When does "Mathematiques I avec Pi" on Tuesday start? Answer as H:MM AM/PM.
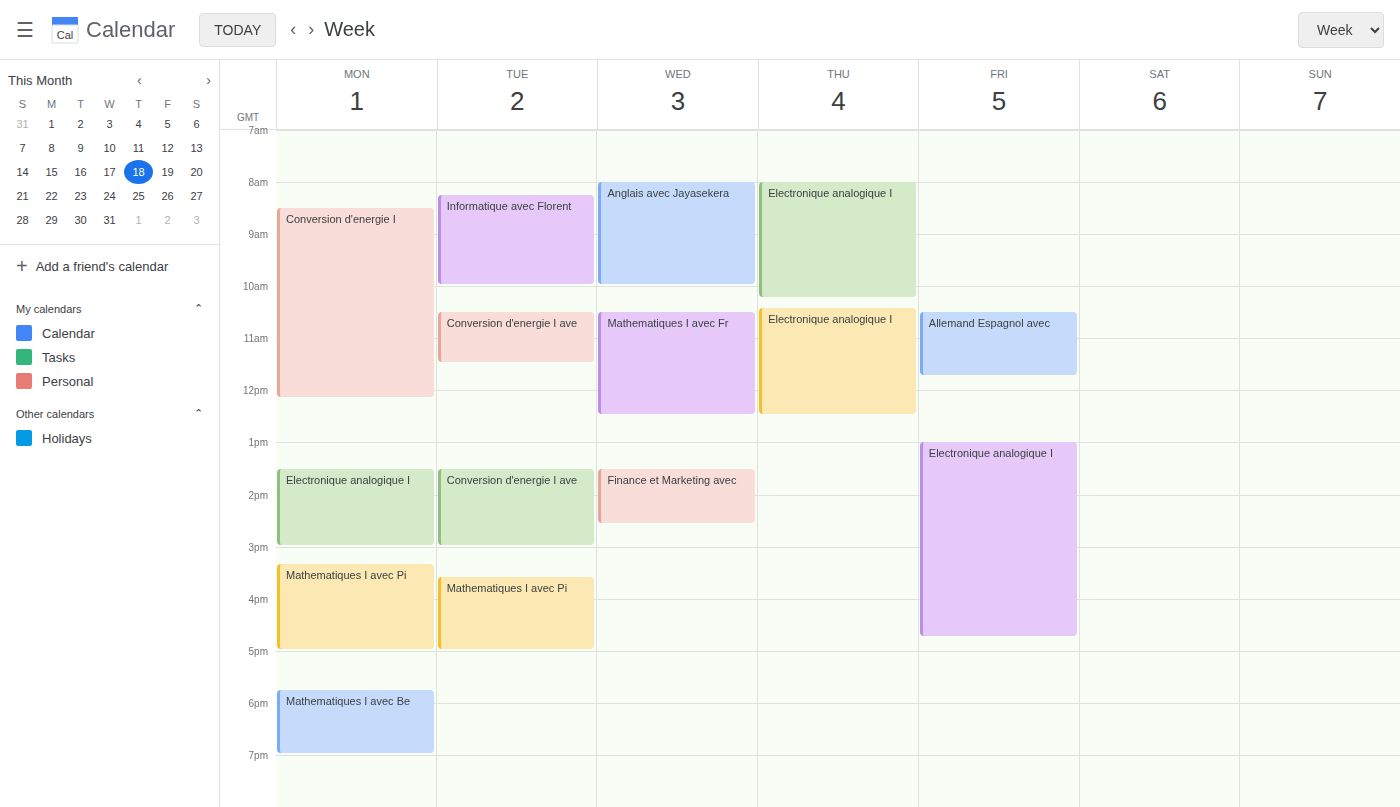
3:35 PM